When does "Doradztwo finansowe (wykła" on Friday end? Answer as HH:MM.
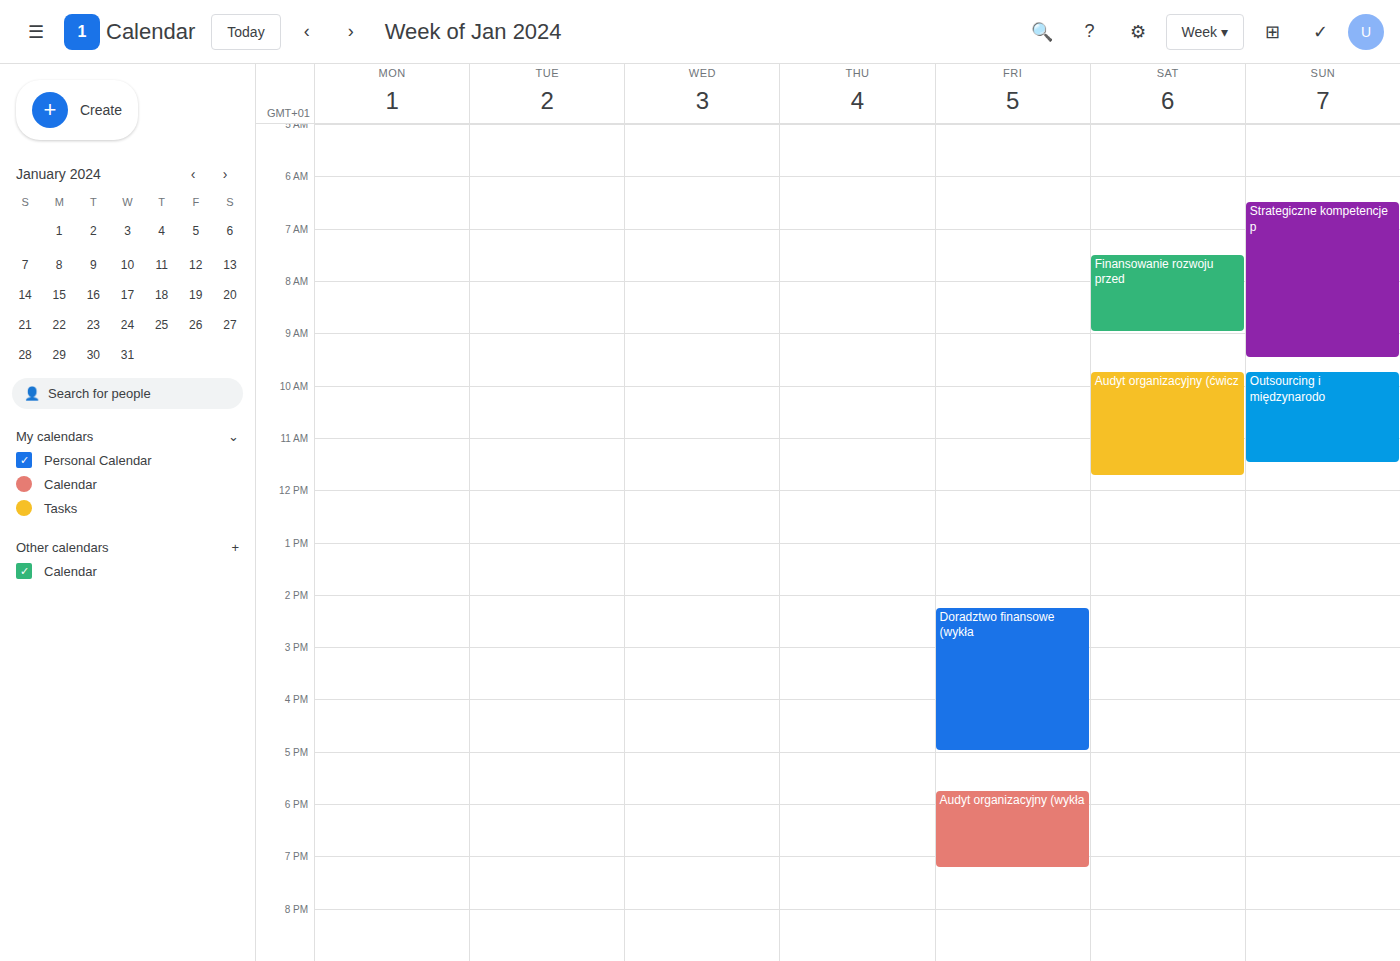
17:00